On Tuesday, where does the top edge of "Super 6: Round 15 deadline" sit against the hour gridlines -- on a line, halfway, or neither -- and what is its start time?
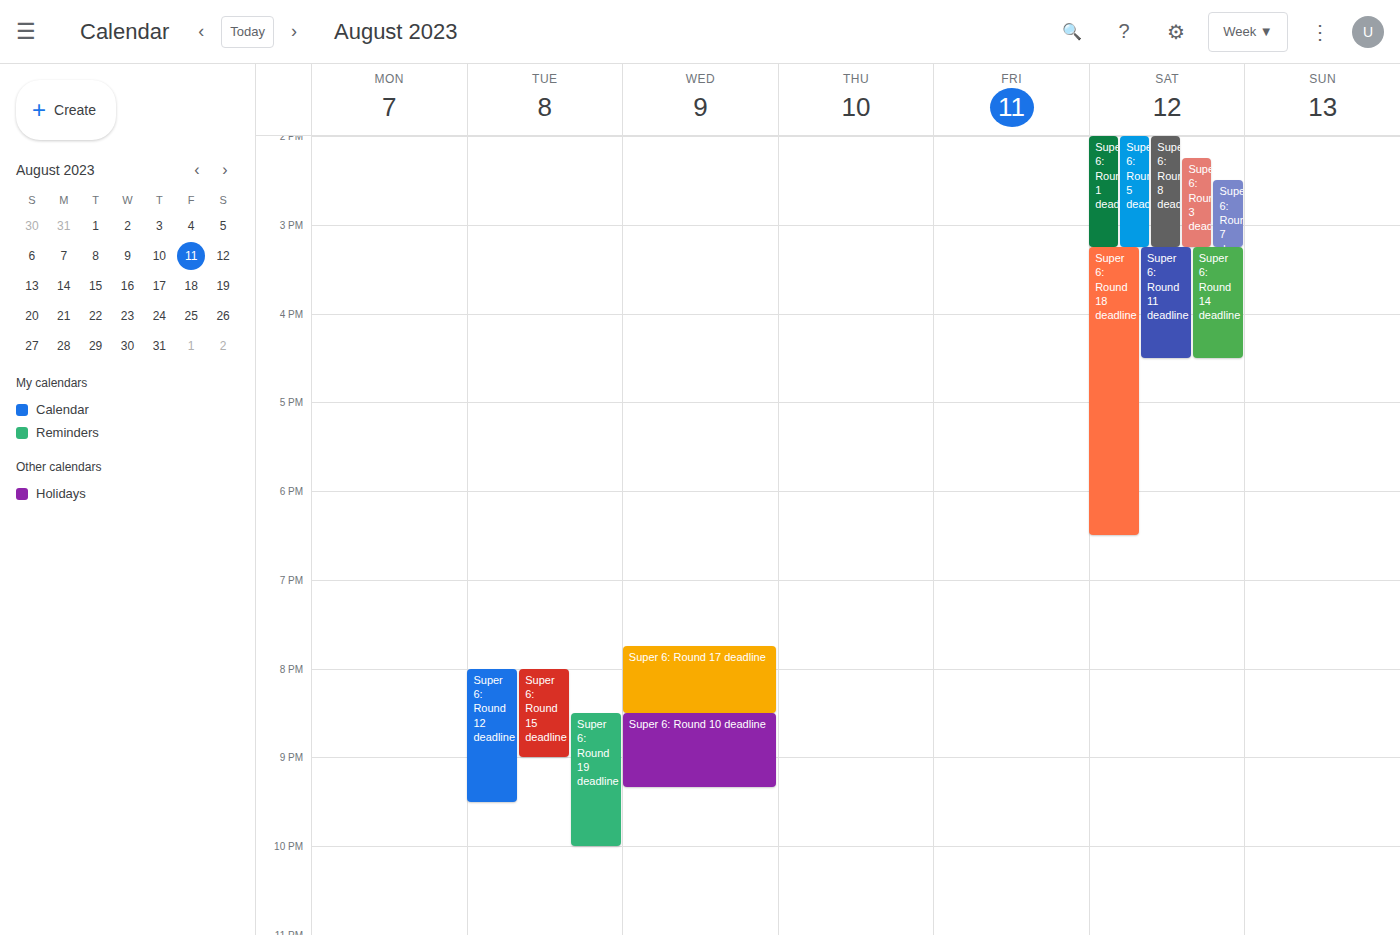
8:00 PM -- exactly on the 8 PM line.